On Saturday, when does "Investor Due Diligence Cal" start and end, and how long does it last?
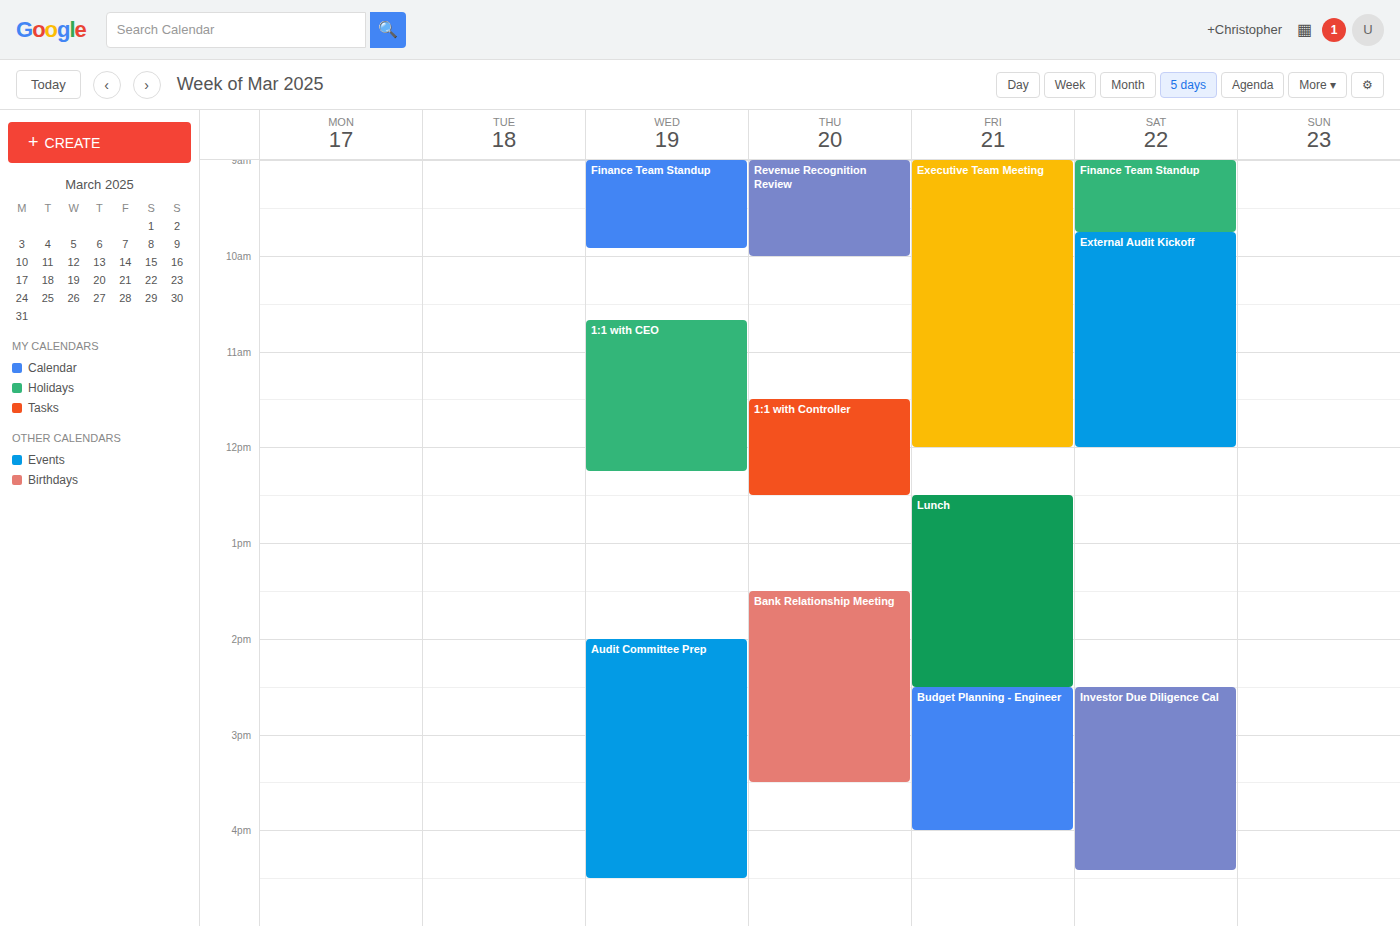
2:30 PM to 4:25 PM, 1 hour 55 minutes